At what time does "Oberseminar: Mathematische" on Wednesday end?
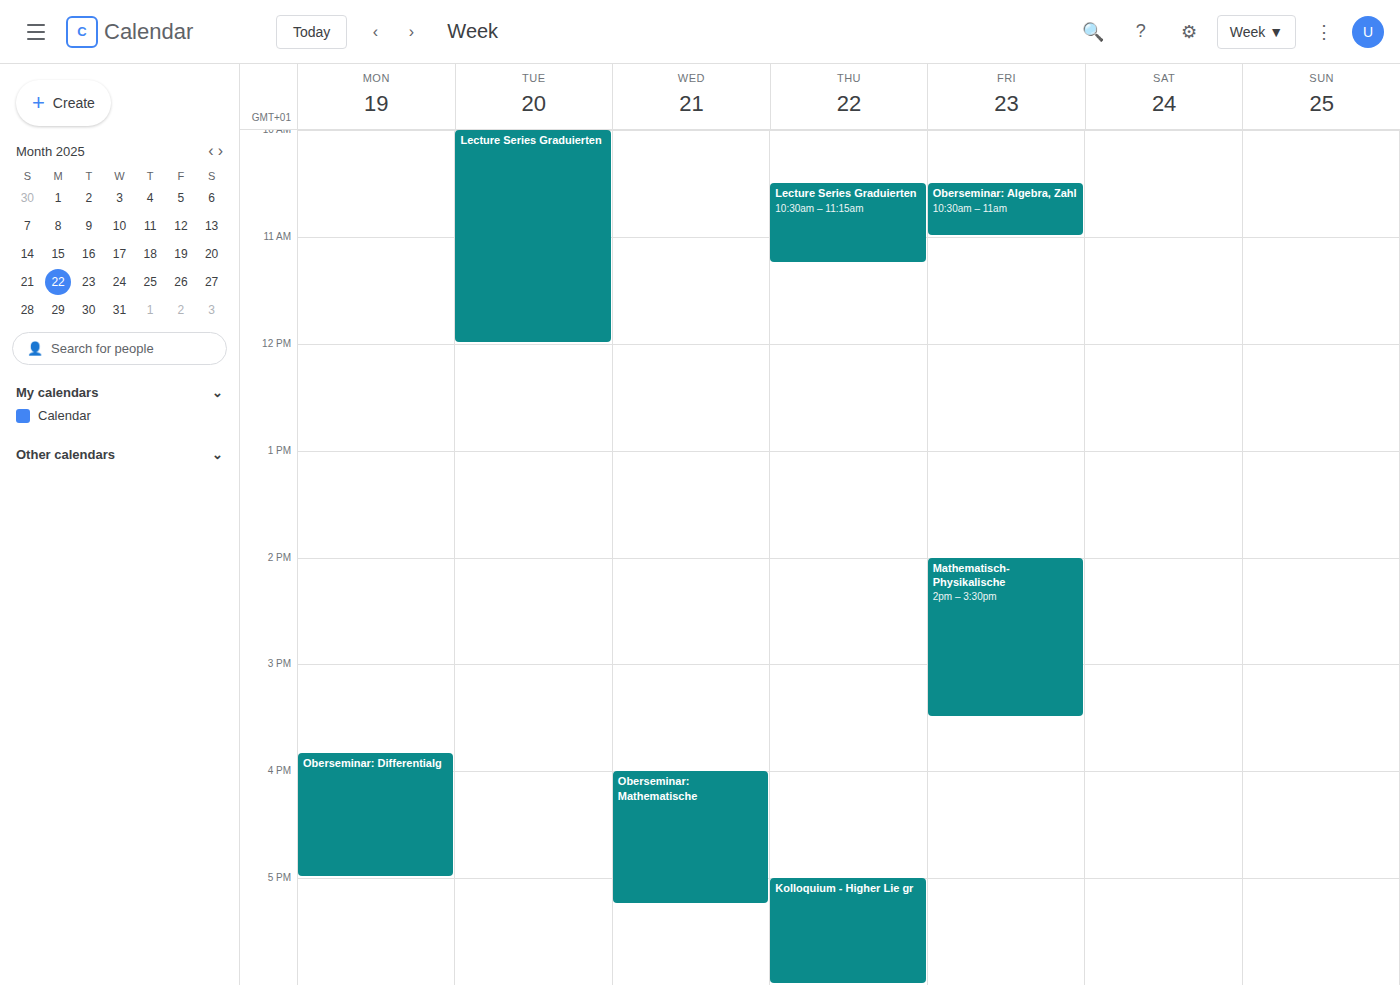
5:15 PM